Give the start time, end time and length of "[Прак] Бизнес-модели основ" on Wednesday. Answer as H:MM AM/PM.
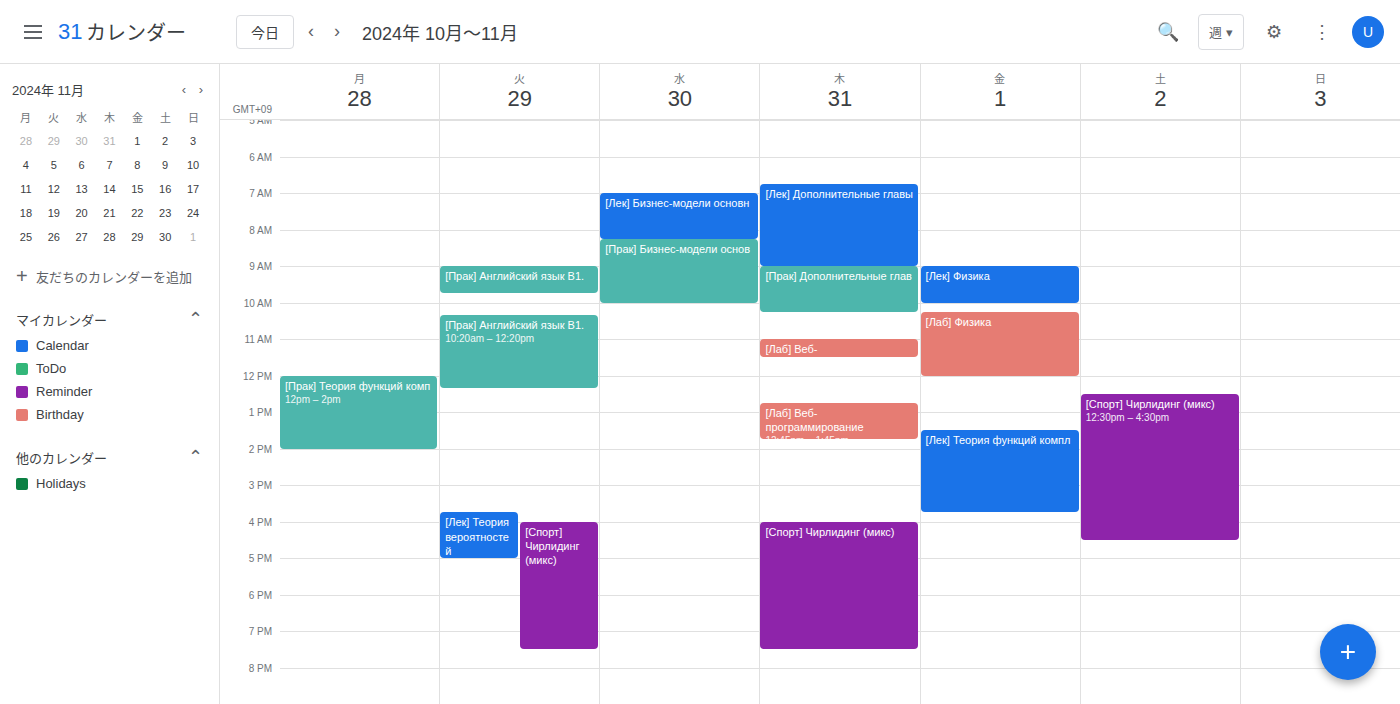
8:15 AM to 10:00 AM, 1 hour 45 minutes